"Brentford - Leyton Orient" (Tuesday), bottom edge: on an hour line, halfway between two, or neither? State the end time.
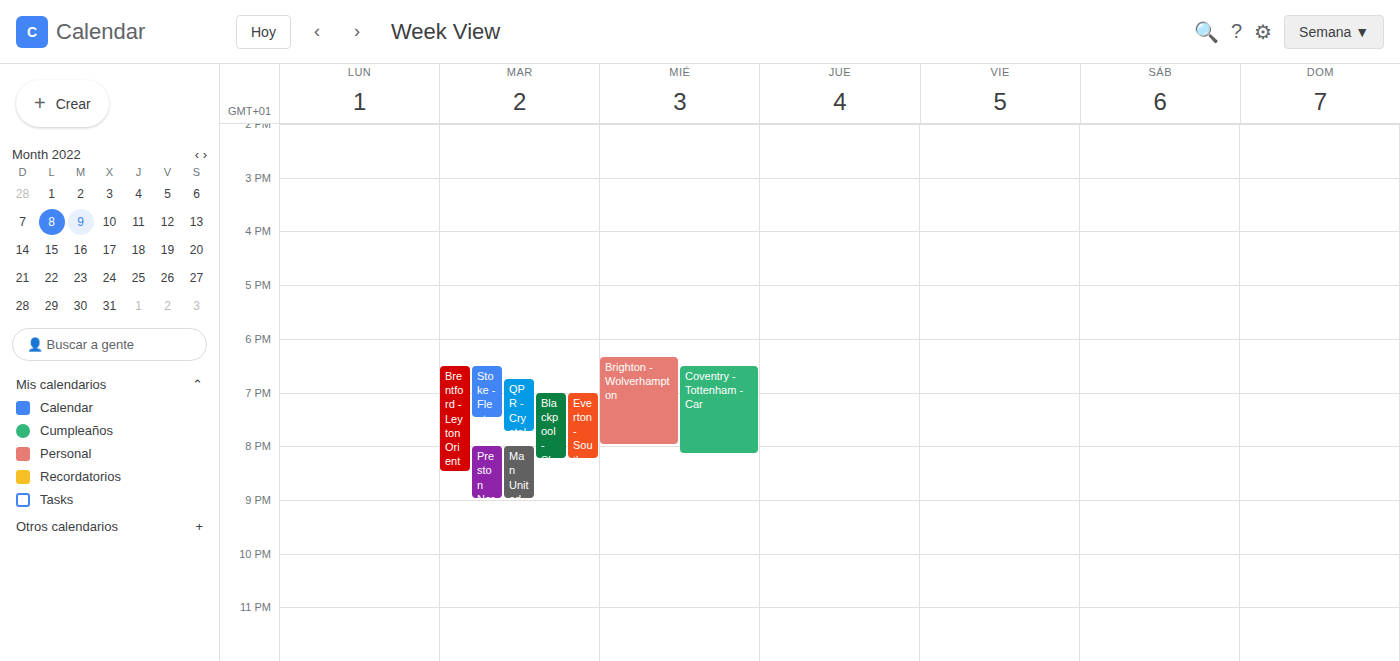
8:30 PM -- halfway between the 8 PM and 9 PM lines.